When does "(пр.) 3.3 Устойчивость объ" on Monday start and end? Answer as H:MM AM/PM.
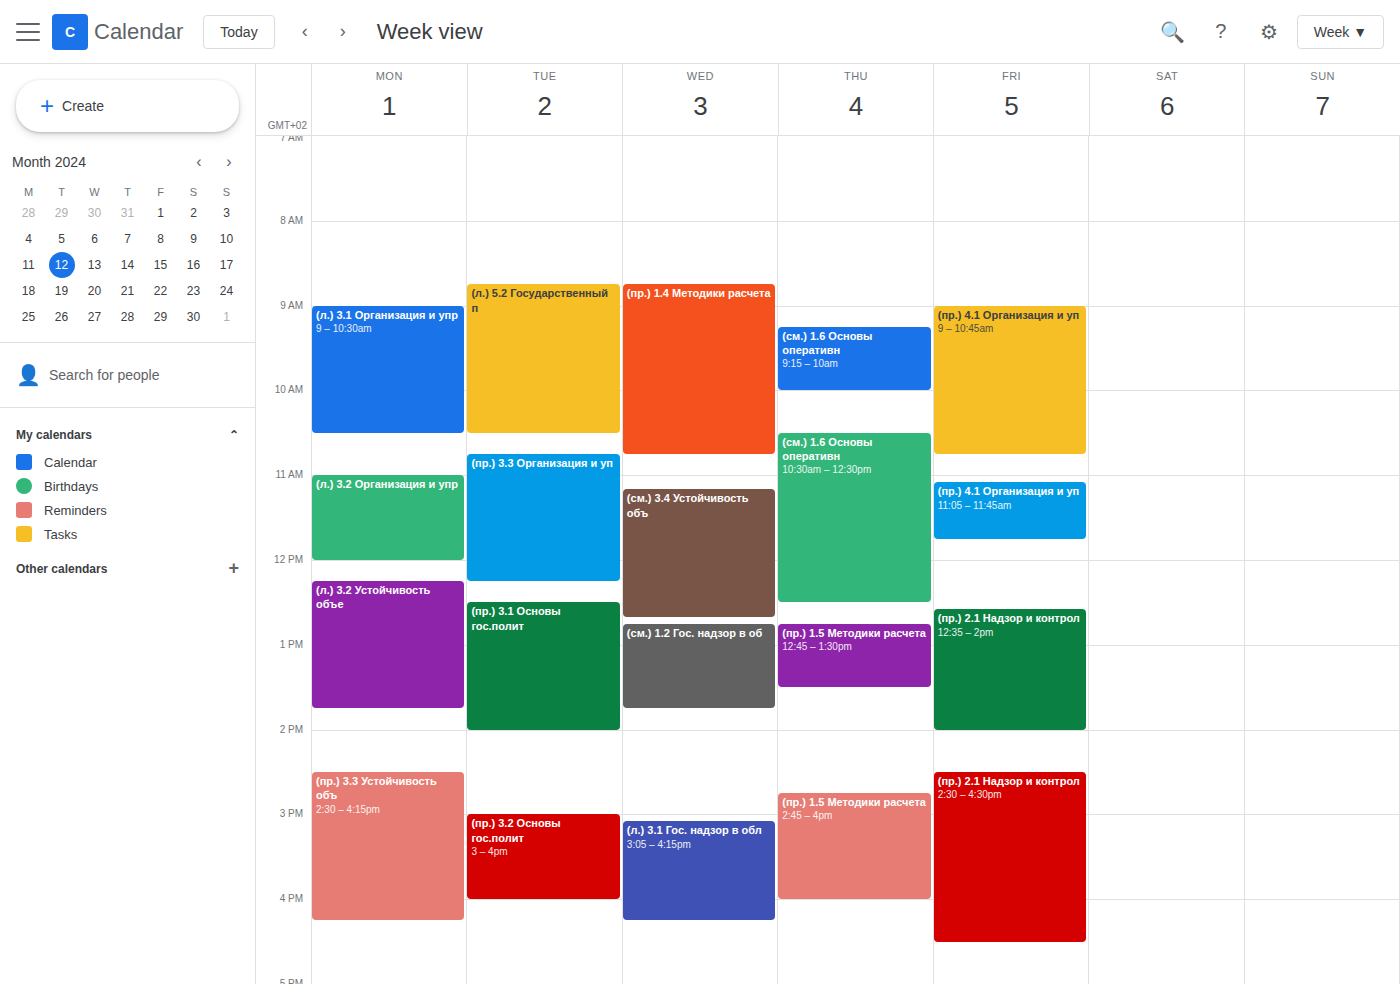
2:30 PM to 4:15 PM